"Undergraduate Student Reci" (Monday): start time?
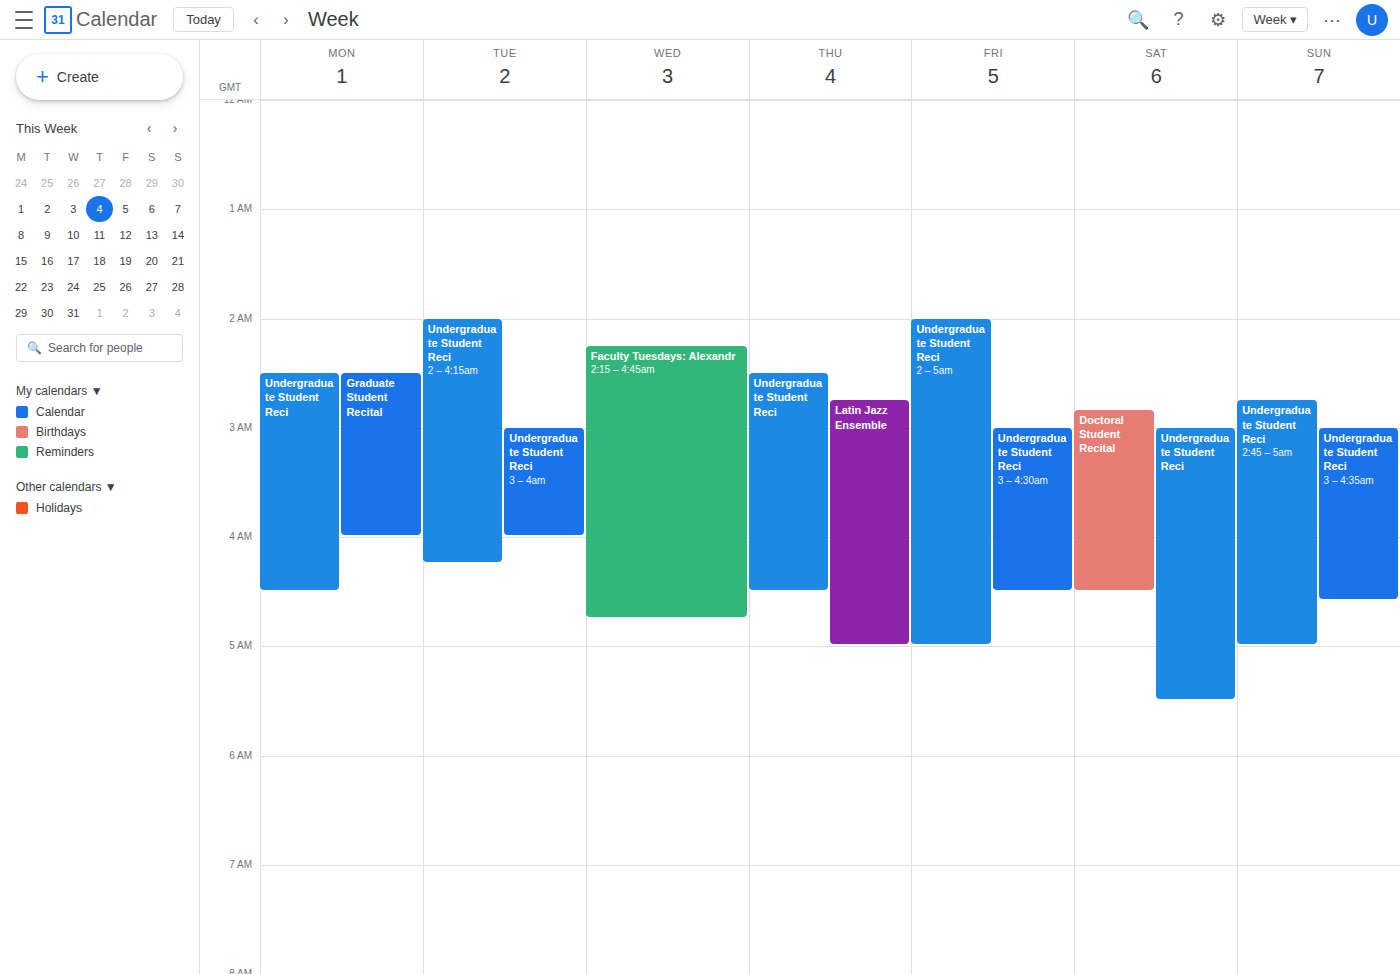
02:30